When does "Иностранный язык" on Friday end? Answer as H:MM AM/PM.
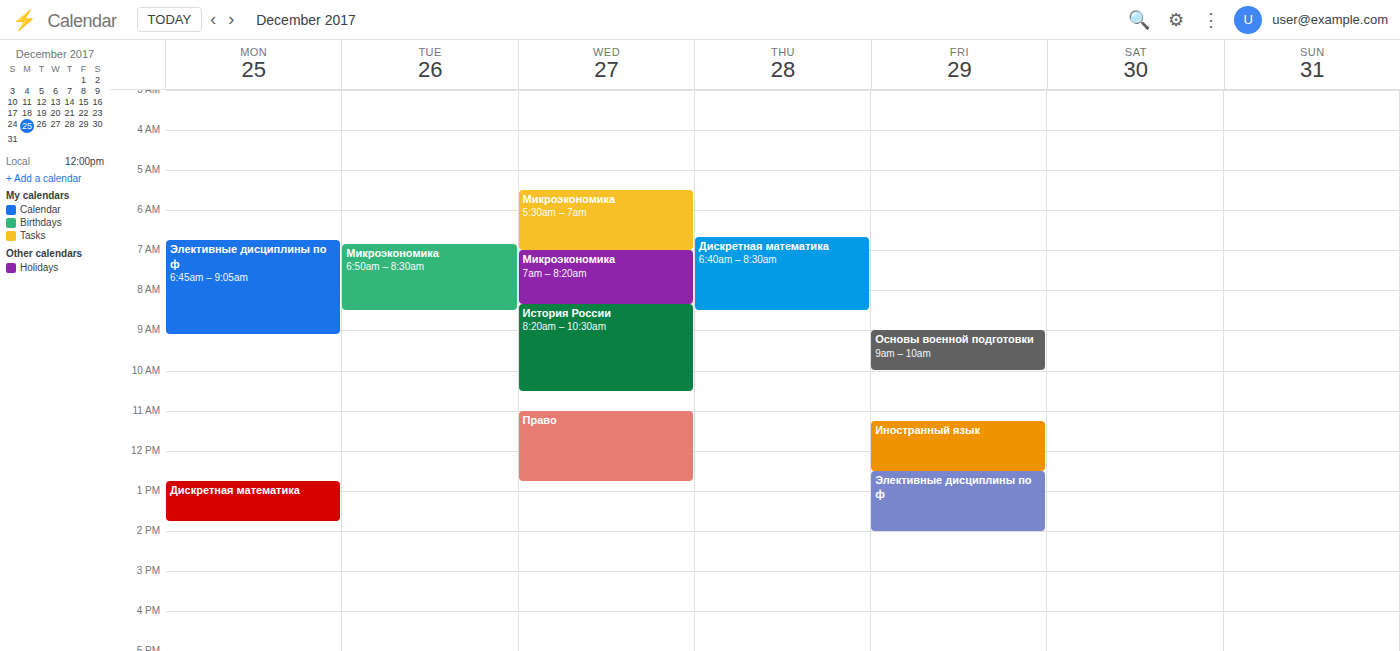
12:30 PM